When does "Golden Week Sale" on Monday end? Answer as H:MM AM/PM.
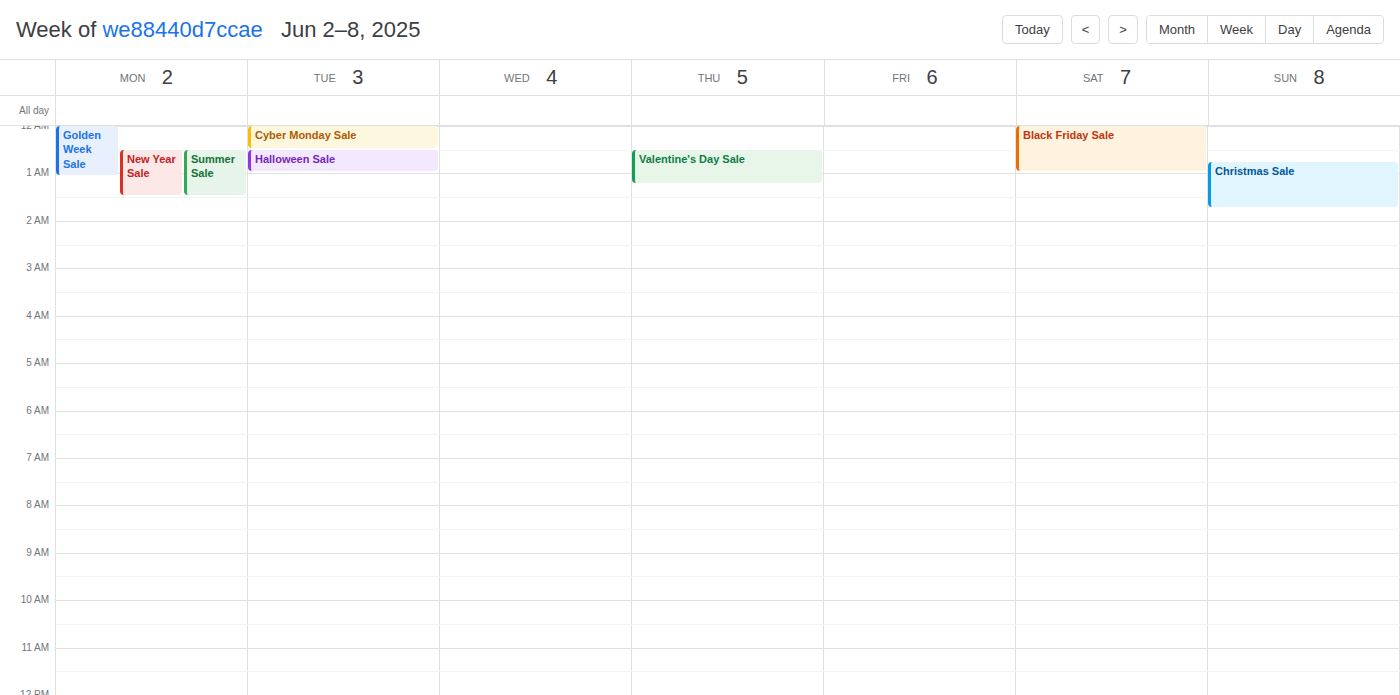
1:05 AM